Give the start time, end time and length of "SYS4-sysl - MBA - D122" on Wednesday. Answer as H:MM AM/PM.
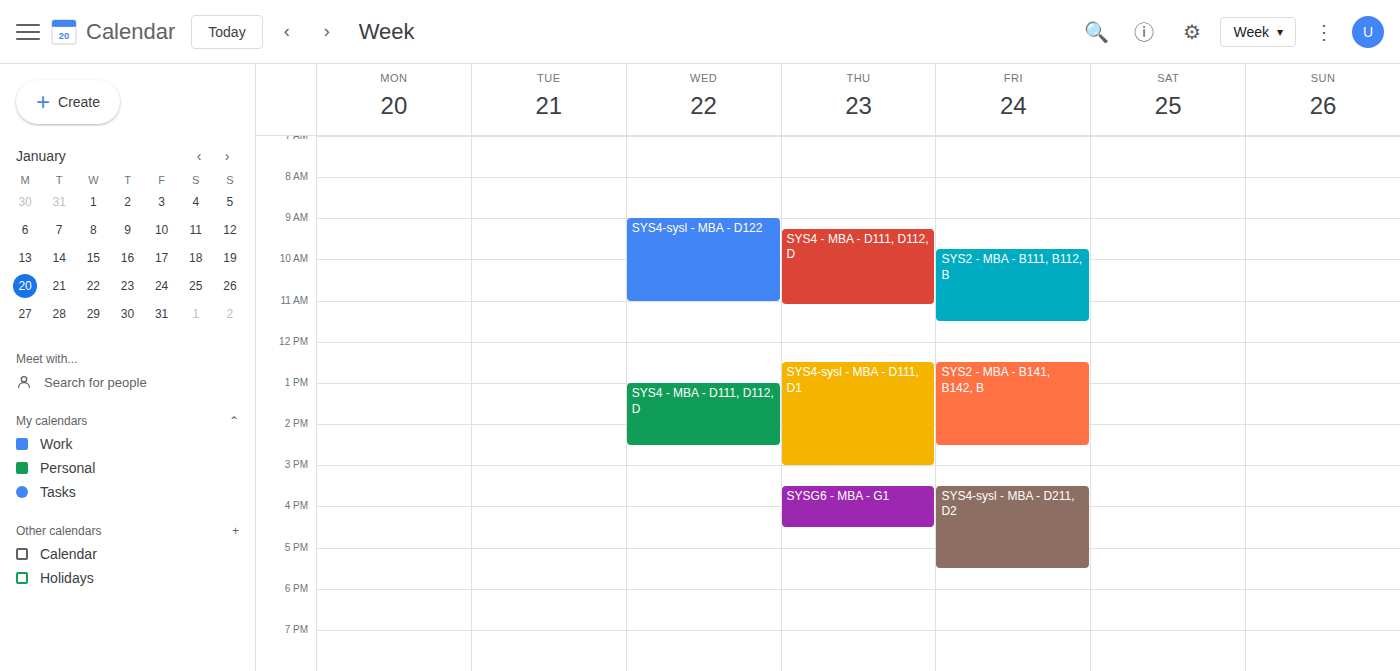
9:00 AM to 11:00 AM, 2 hours